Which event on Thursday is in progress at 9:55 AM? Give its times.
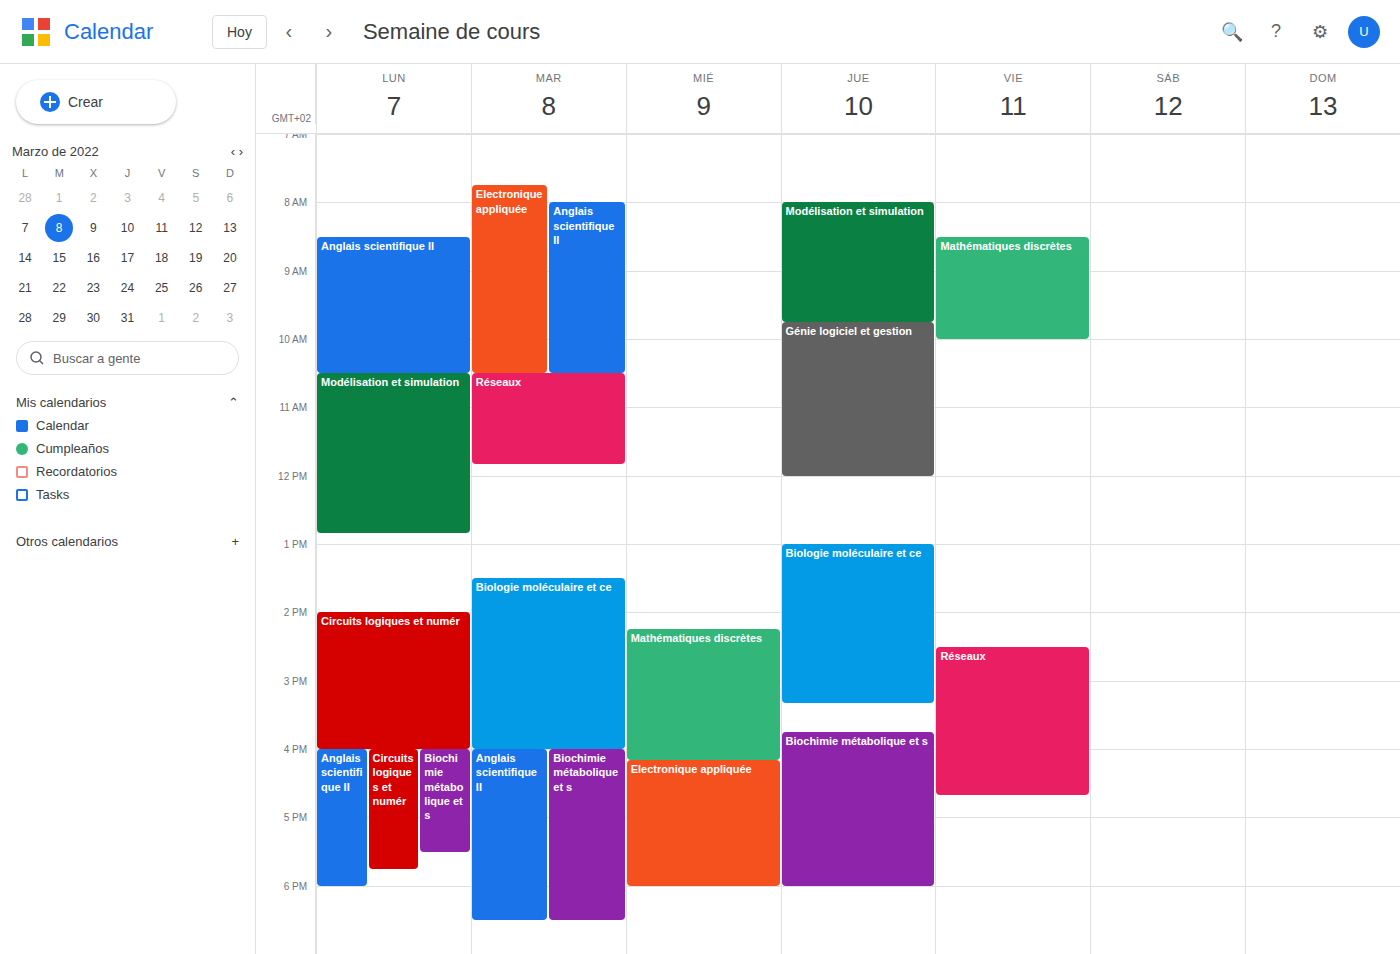
"Génie logiciel et gestion", 9:45 AM to 12:00 PM